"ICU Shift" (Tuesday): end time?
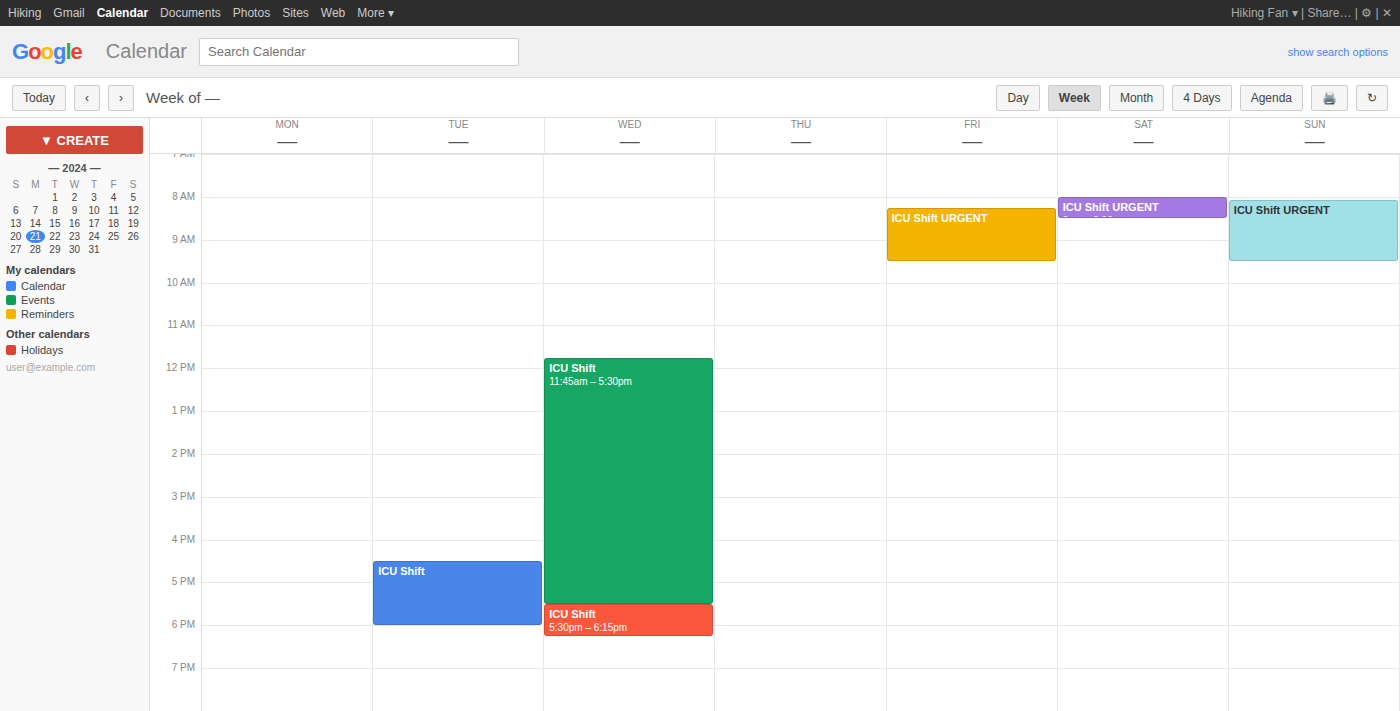
6:00 PM